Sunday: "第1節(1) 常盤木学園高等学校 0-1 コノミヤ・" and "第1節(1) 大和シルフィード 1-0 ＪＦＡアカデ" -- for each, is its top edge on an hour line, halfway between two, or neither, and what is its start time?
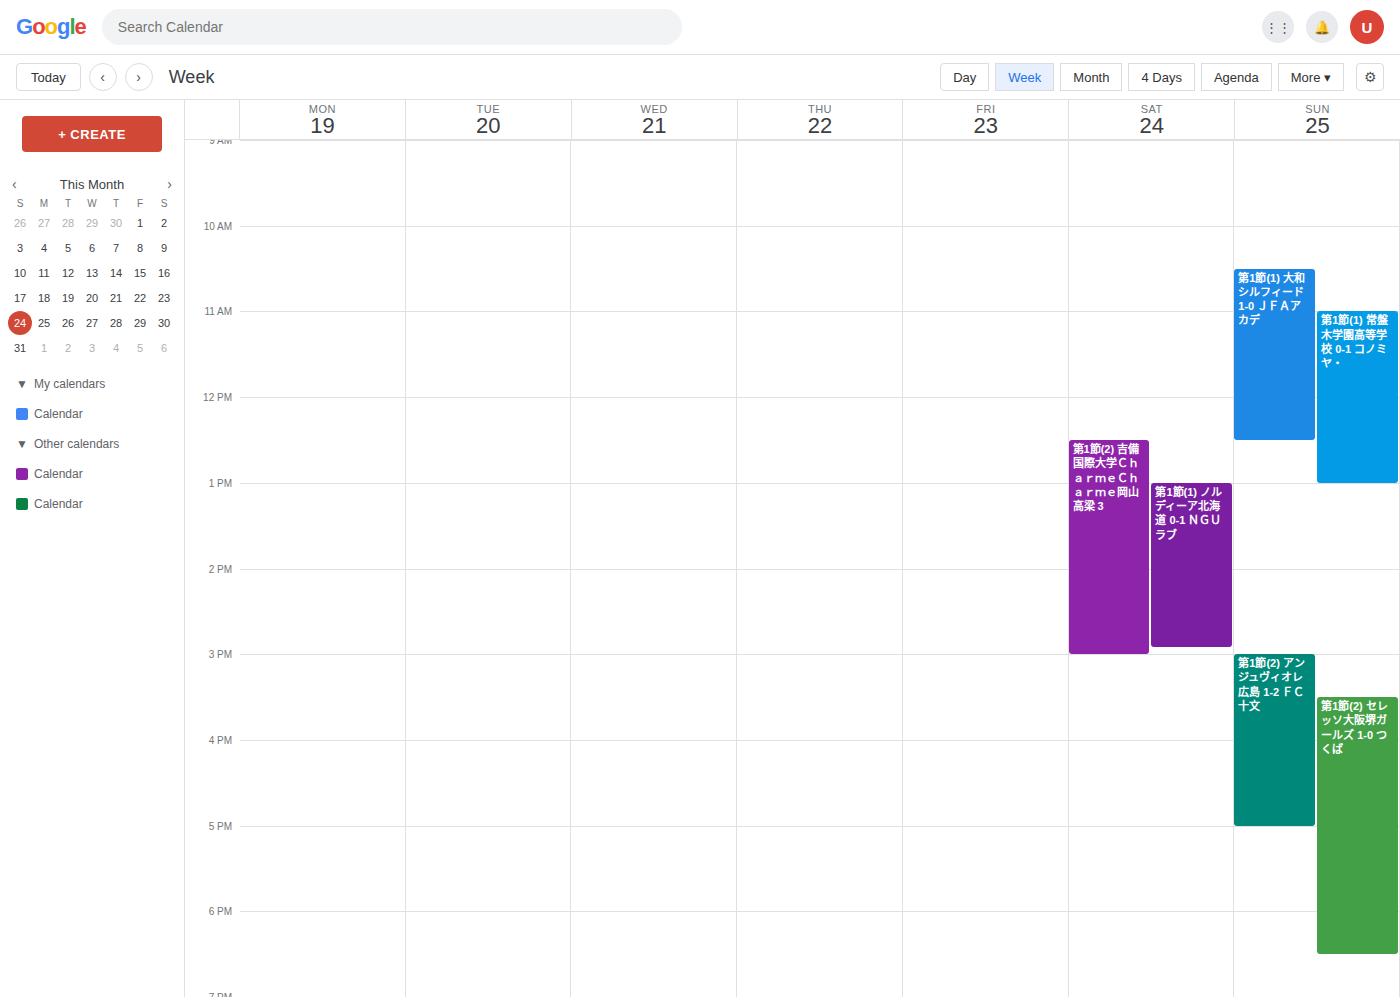
"第1節(1) 常盤木学園高等学校 0-1 コノミヤ・": 11:00 AM, exactly on the 11 AM line. "第1節(1) 大和シルフィード 1-0 ＪＦＡアカデ": 10:30 AM, halfway between the 10 AM and 11 AM lines.